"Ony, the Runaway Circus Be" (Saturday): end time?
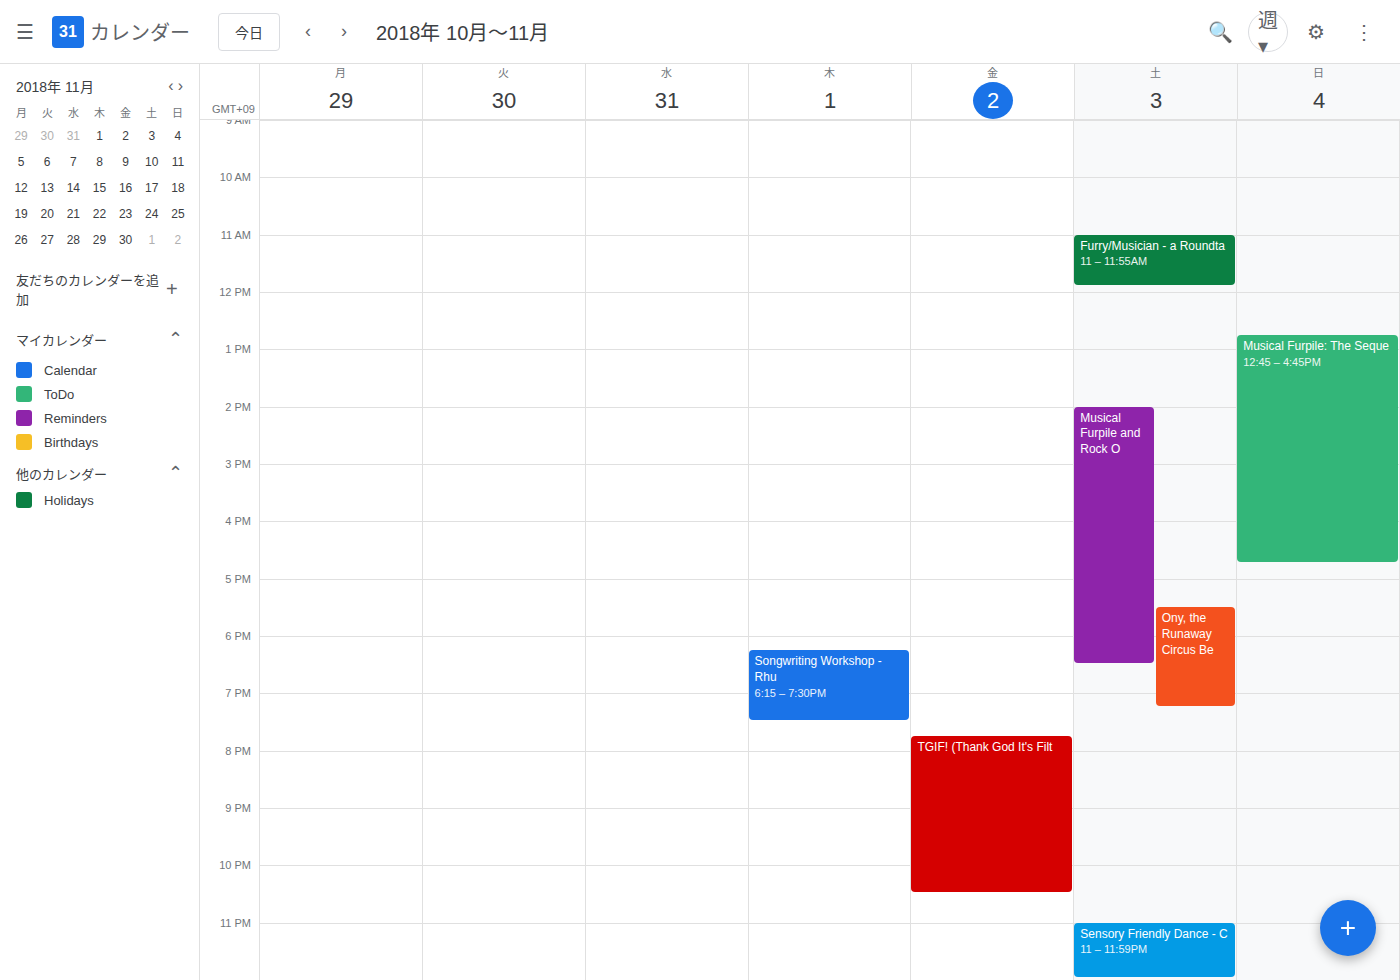
7:15 PM